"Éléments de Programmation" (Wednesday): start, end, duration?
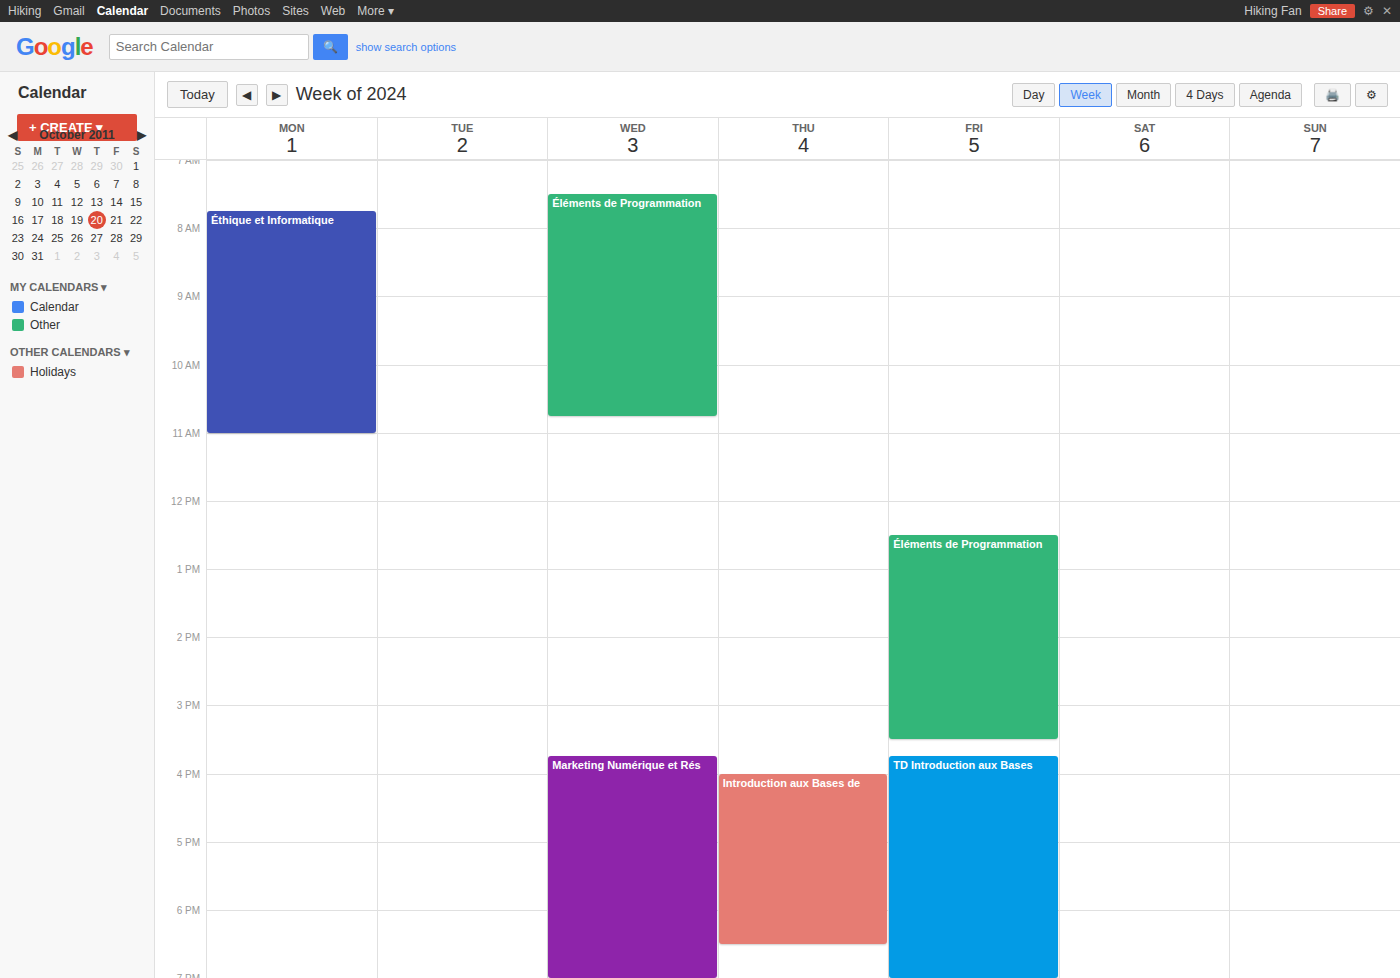
7:30 AM to 10:45 AM, 3 hours 15 minutes